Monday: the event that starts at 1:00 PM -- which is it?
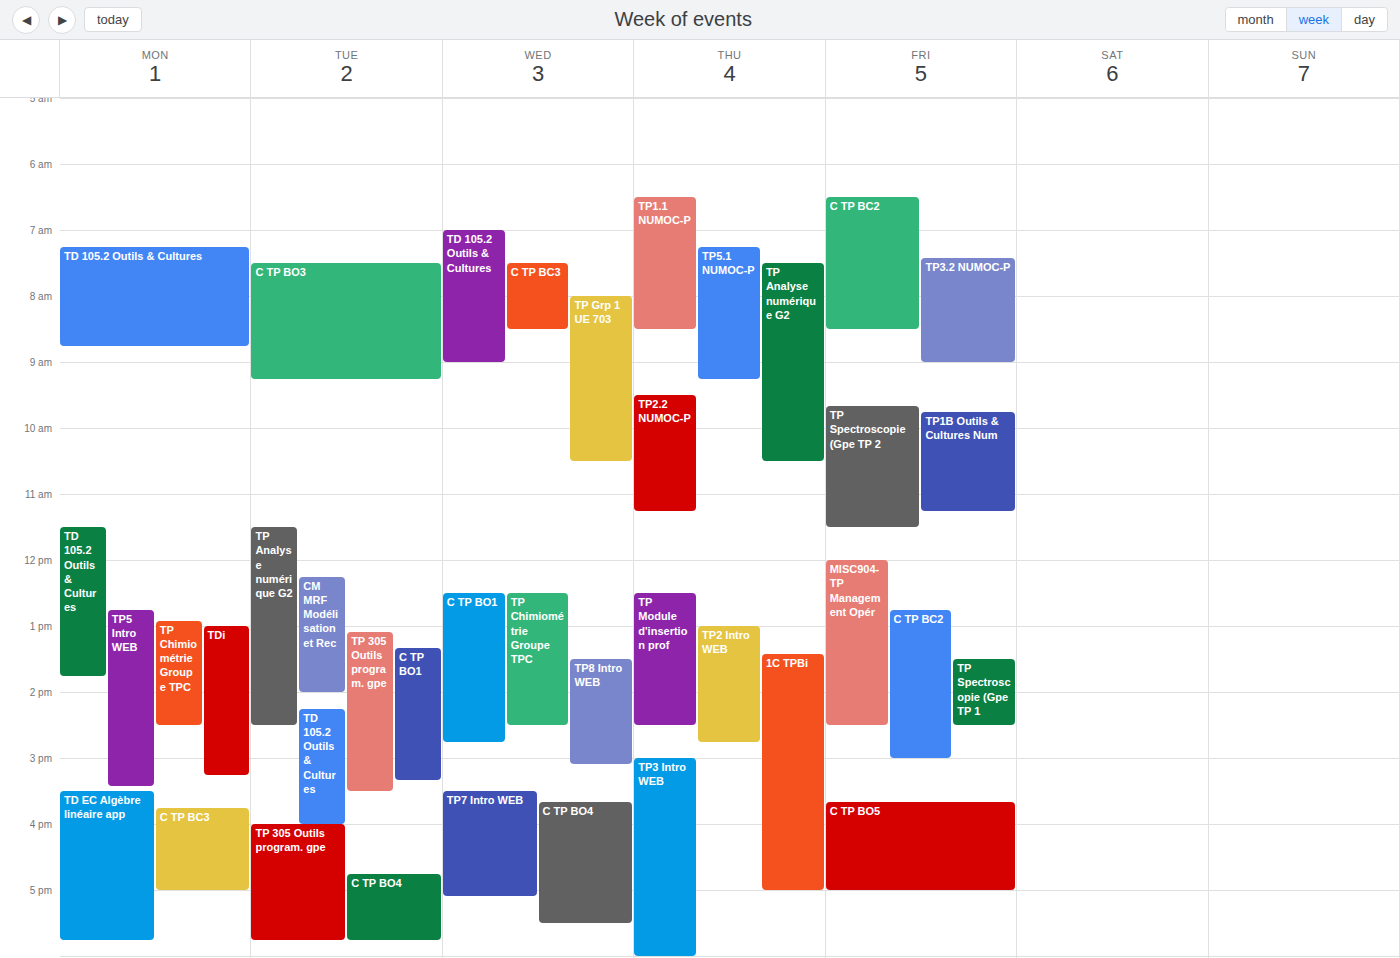
"TDi"